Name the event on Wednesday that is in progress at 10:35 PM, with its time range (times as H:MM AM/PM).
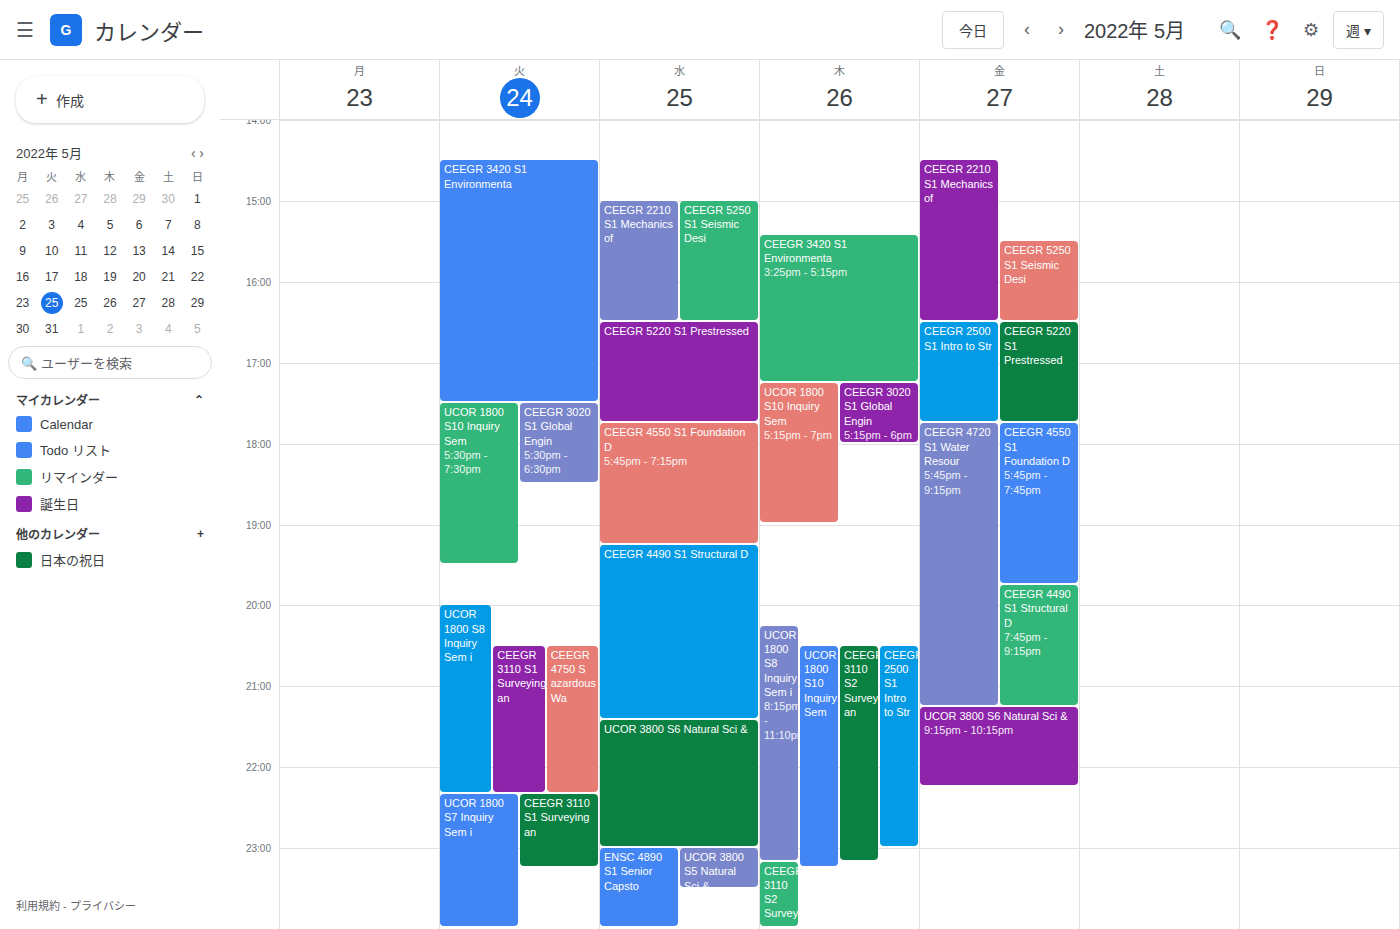
"UCOR 3800 S6 Natural Sci &", 9:25 PM to 11:00 PM